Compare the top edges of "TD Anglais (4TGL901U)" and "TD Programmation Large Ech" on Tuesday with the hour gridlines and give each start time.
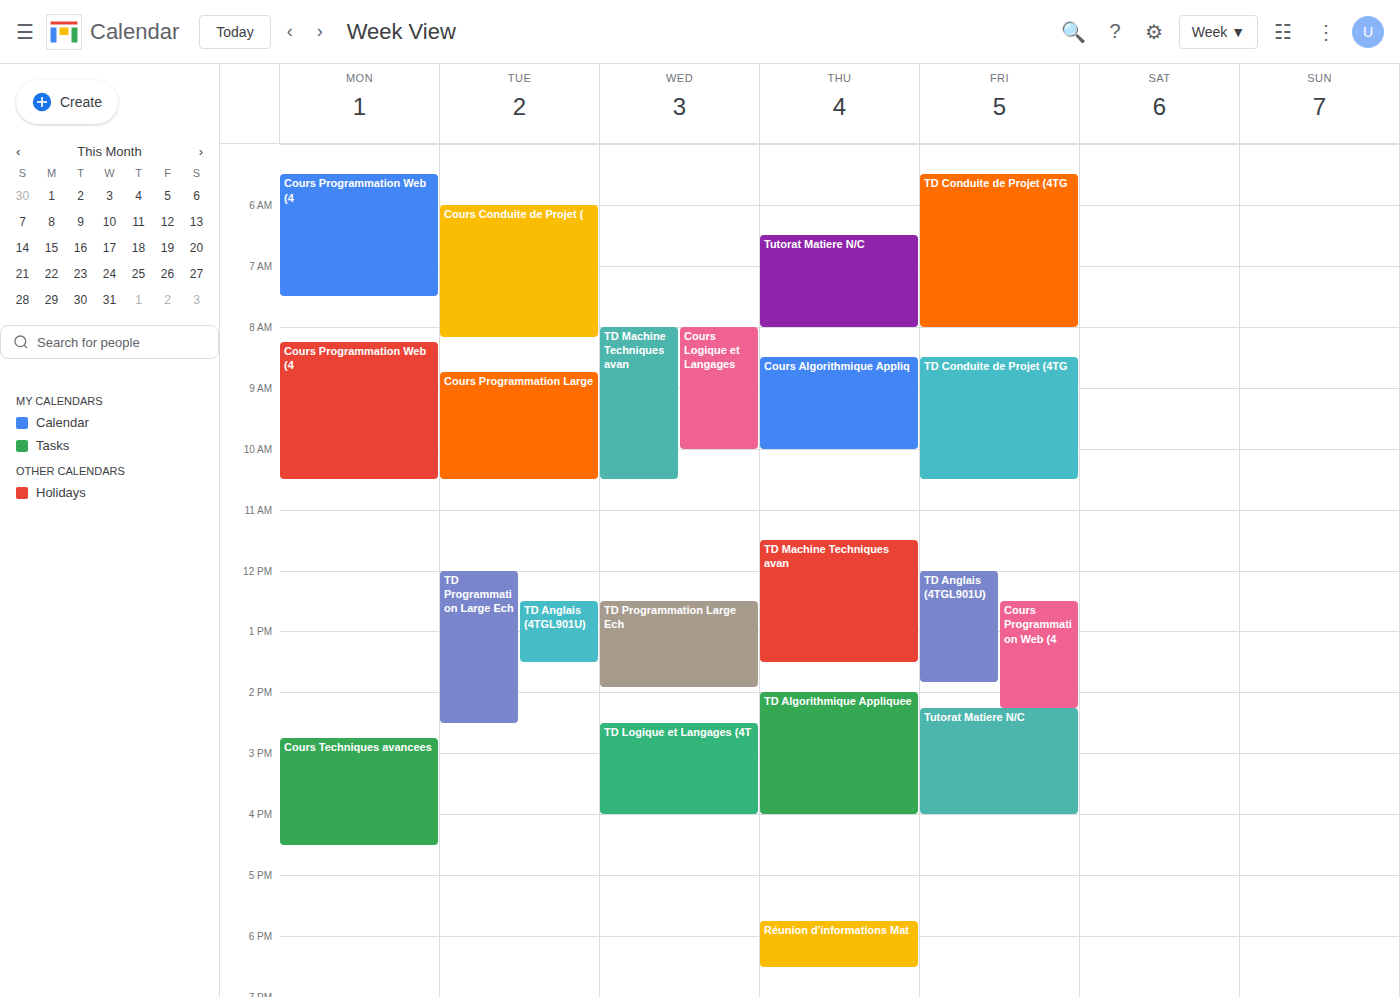
"TD Anglais (4TGL901U)": 12:30 PM, halfway between the 12 PM and 1 PM lines. "TD Programmation Large Ech": 12:00 PM, exactly on the 12 PM line.